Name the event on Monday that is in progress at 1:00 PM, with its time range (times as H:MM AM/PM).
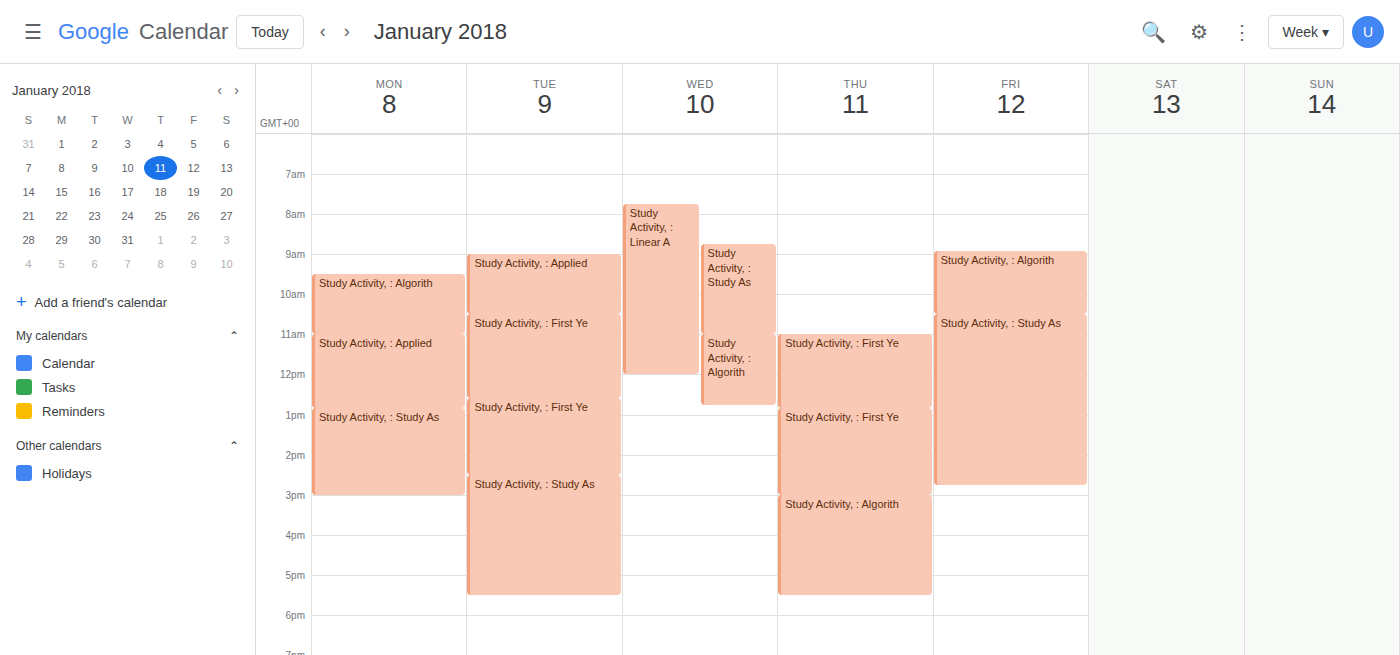
"Study Activity, : Study As", 12:50 PM to 3:00 PM